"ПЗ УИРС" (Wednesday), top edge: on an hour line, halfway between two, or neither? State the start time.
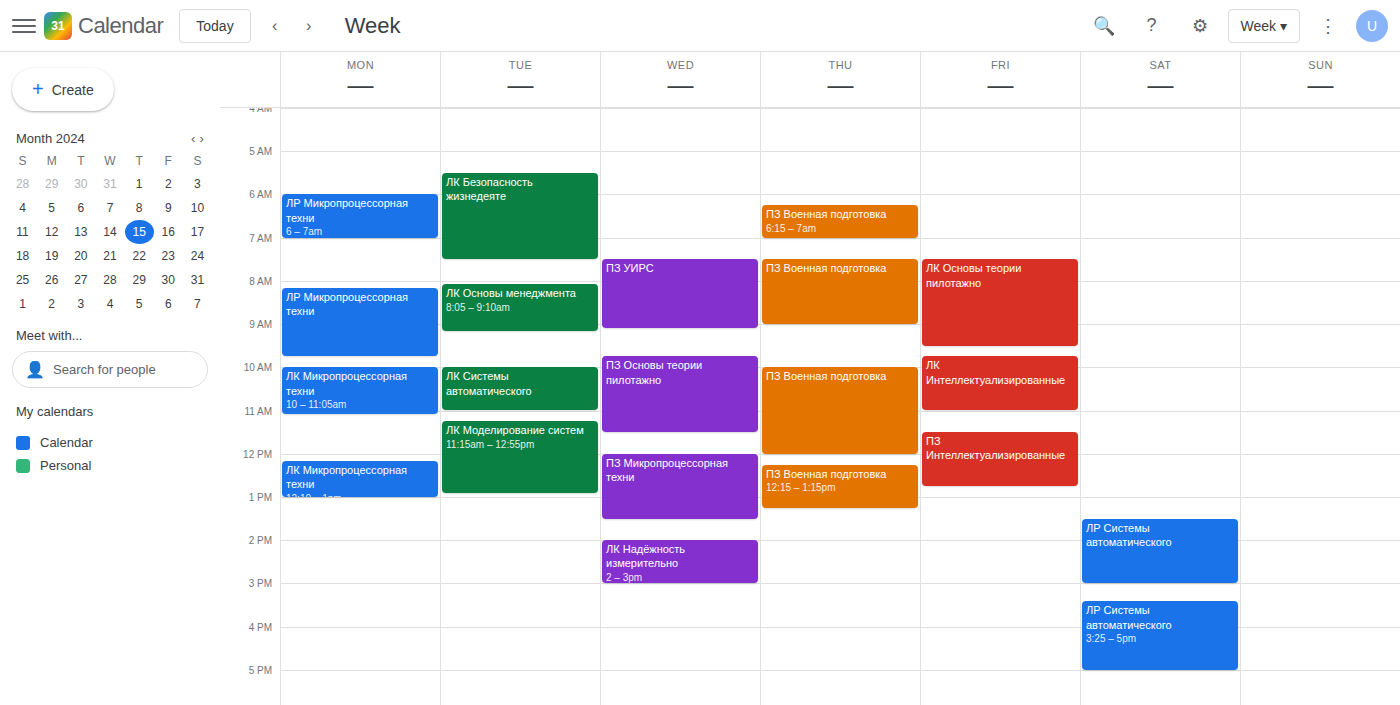
7:30 AM -- halfway between the 7 AM and 8 AM lines.